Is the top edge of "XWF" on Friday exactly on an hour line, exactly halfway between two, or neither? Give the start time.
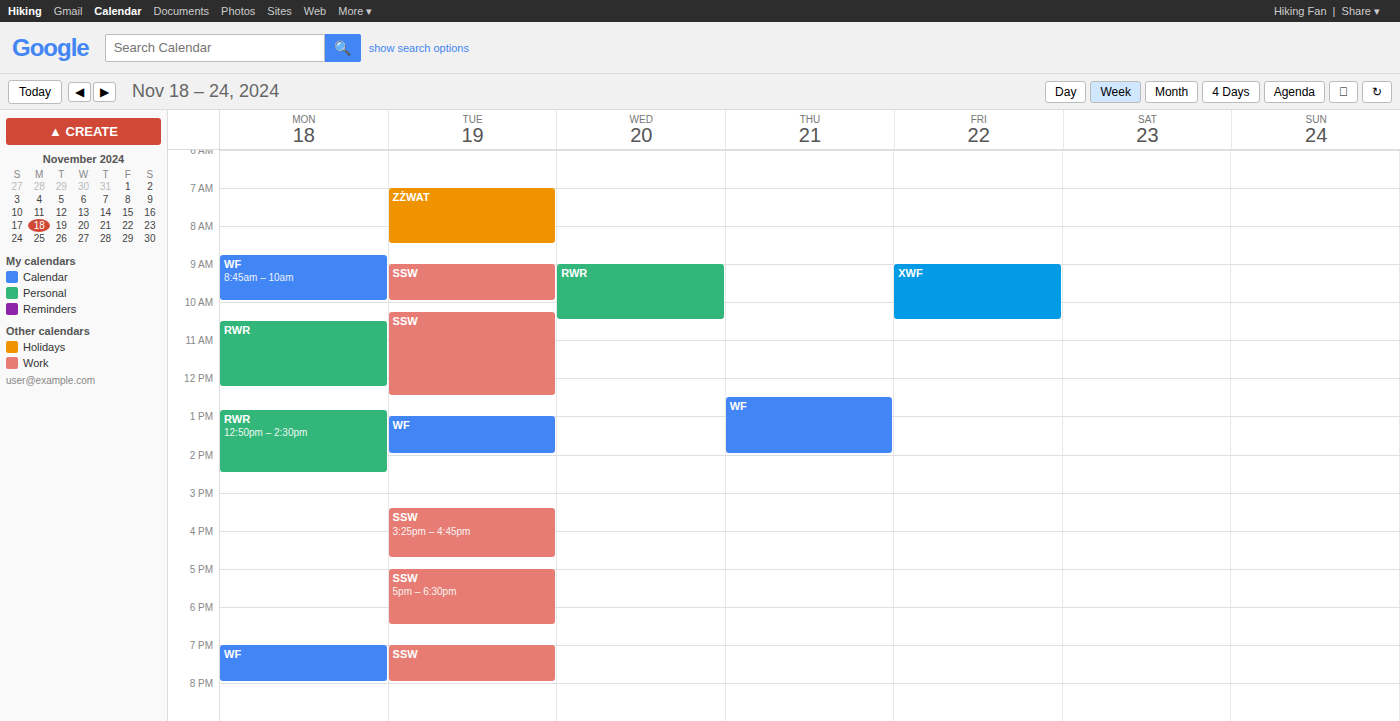
9:00 AM -- exactly on the 9 AM line.